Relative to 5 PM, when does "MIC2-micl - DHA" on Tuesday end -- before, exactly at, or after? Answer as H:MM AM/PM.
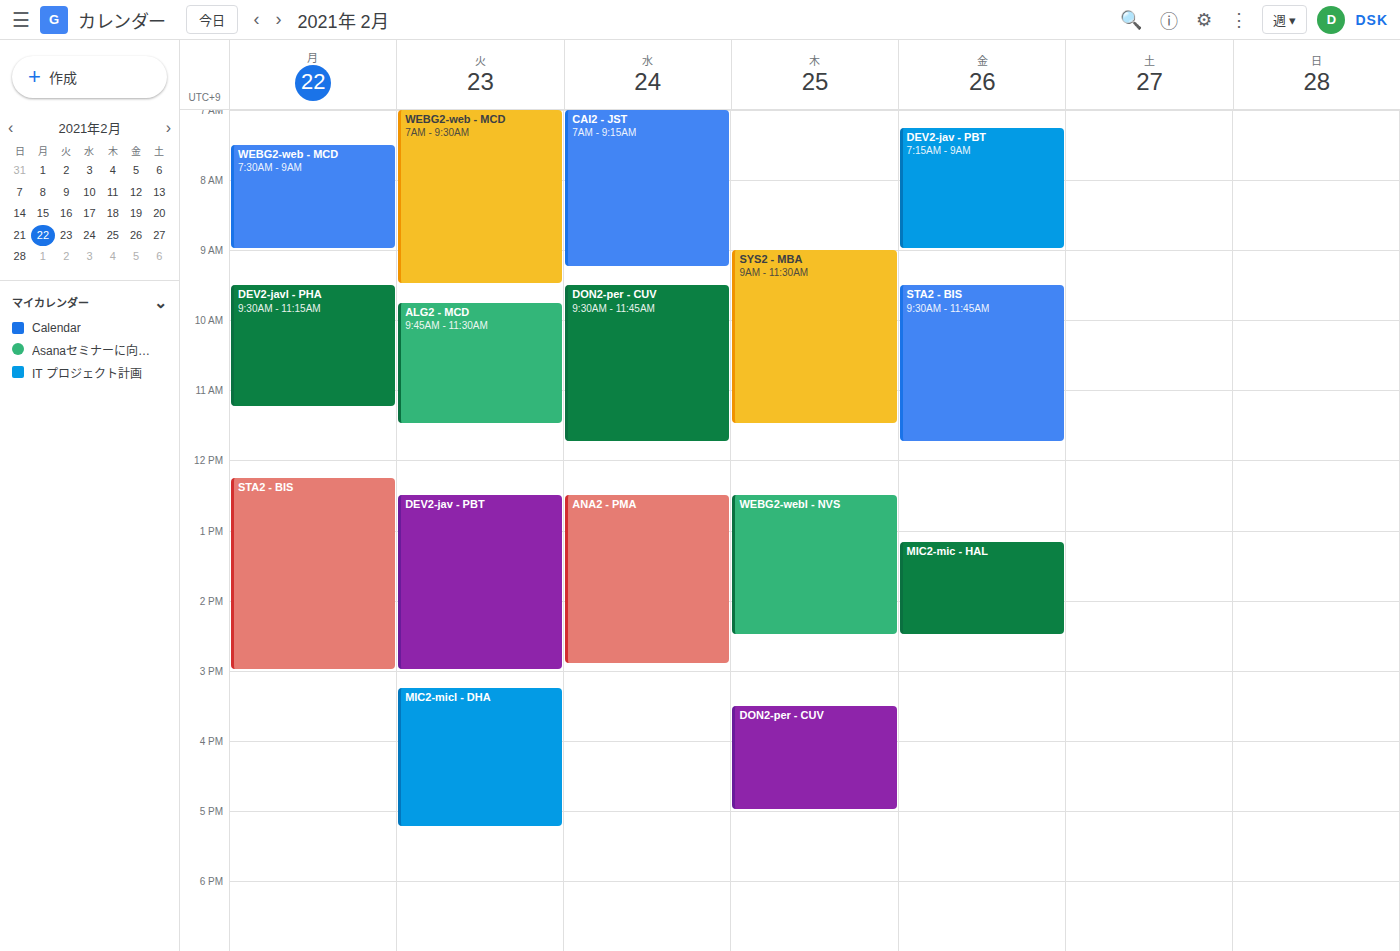
5:15 PM -- after 5 PM, 15 minutes below the 5 PM line.